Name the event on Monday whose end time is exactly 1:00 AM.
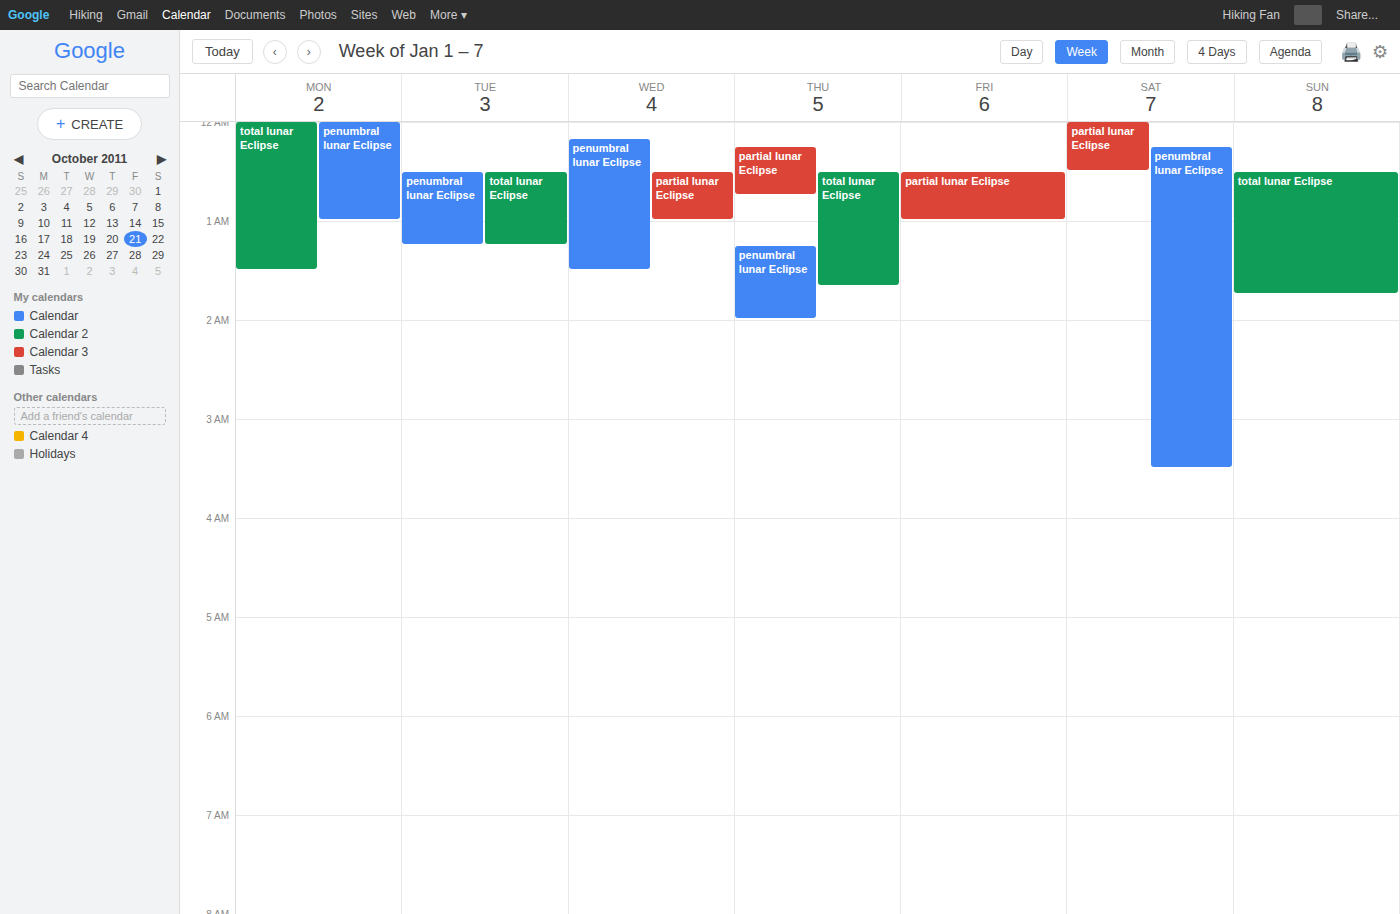
"penumbral lunar Eclipse"